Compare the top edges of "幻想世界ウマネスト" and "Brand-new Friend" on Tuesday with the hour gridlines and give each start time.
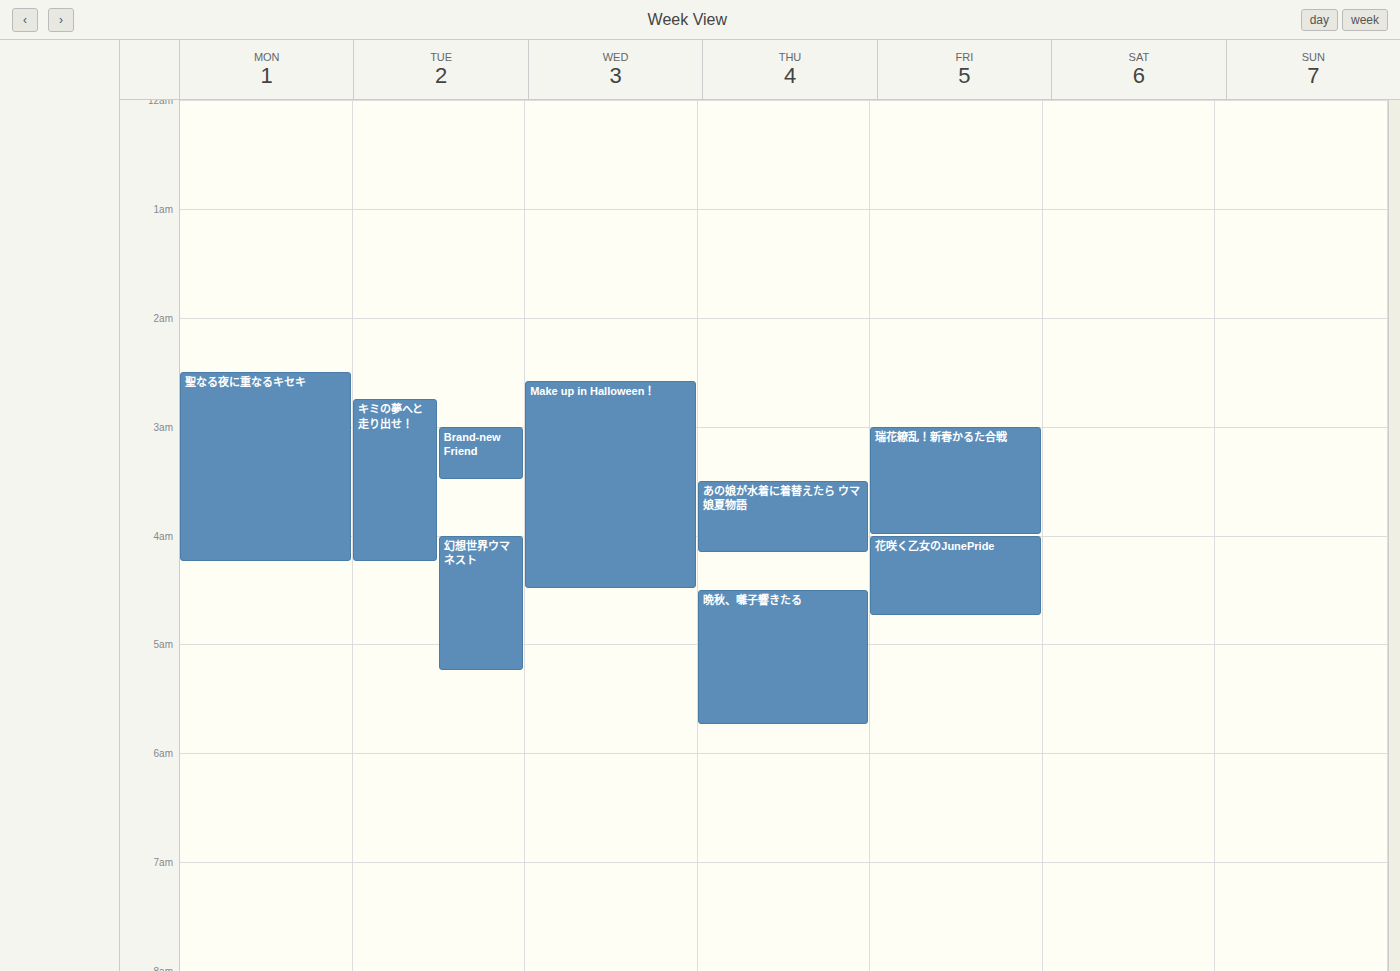
"幻想世界ウマネスト": 4:00 AM, exactly on the 4 AM line. "Brand-new Friend": 3:00 AM, exactly on the 3 AM line.